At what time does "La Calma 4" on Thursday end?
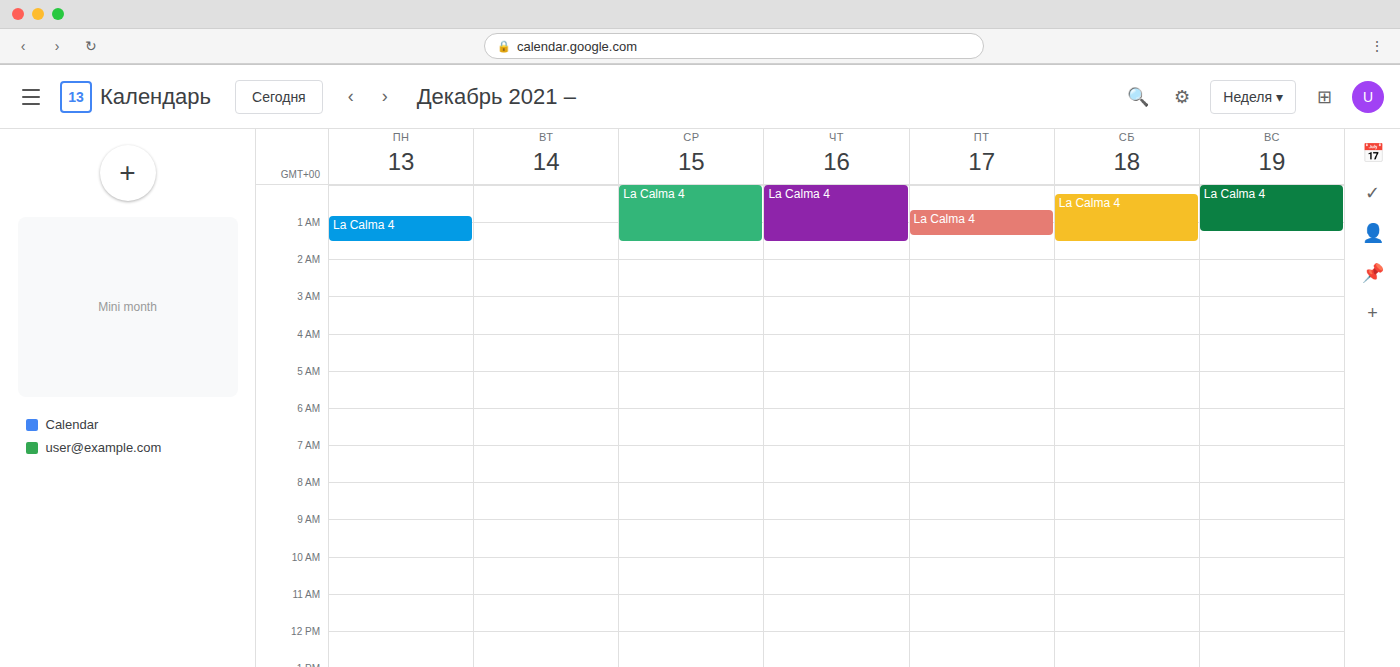
1:30 AM